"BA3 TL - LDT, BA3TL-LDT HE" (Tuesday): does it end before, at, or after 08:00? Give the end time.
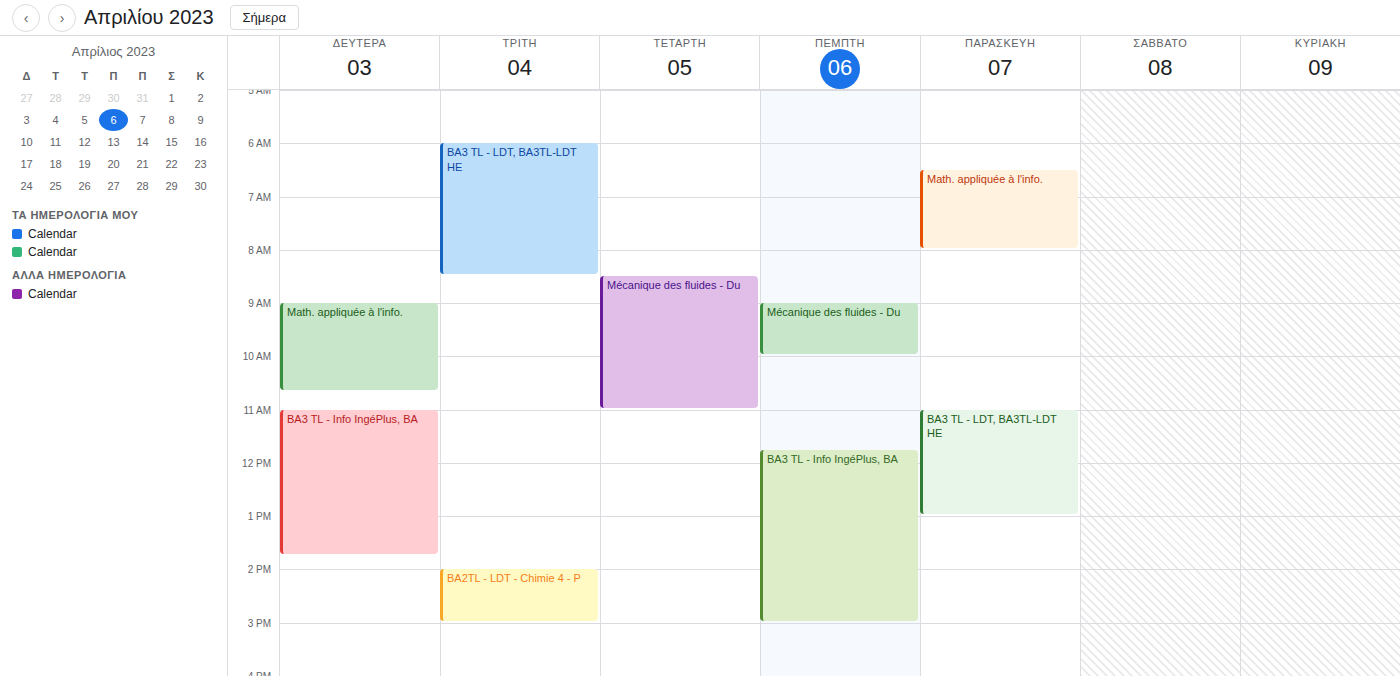
08:30 -- after 08:00, 30 minutes below the 08:00 line.